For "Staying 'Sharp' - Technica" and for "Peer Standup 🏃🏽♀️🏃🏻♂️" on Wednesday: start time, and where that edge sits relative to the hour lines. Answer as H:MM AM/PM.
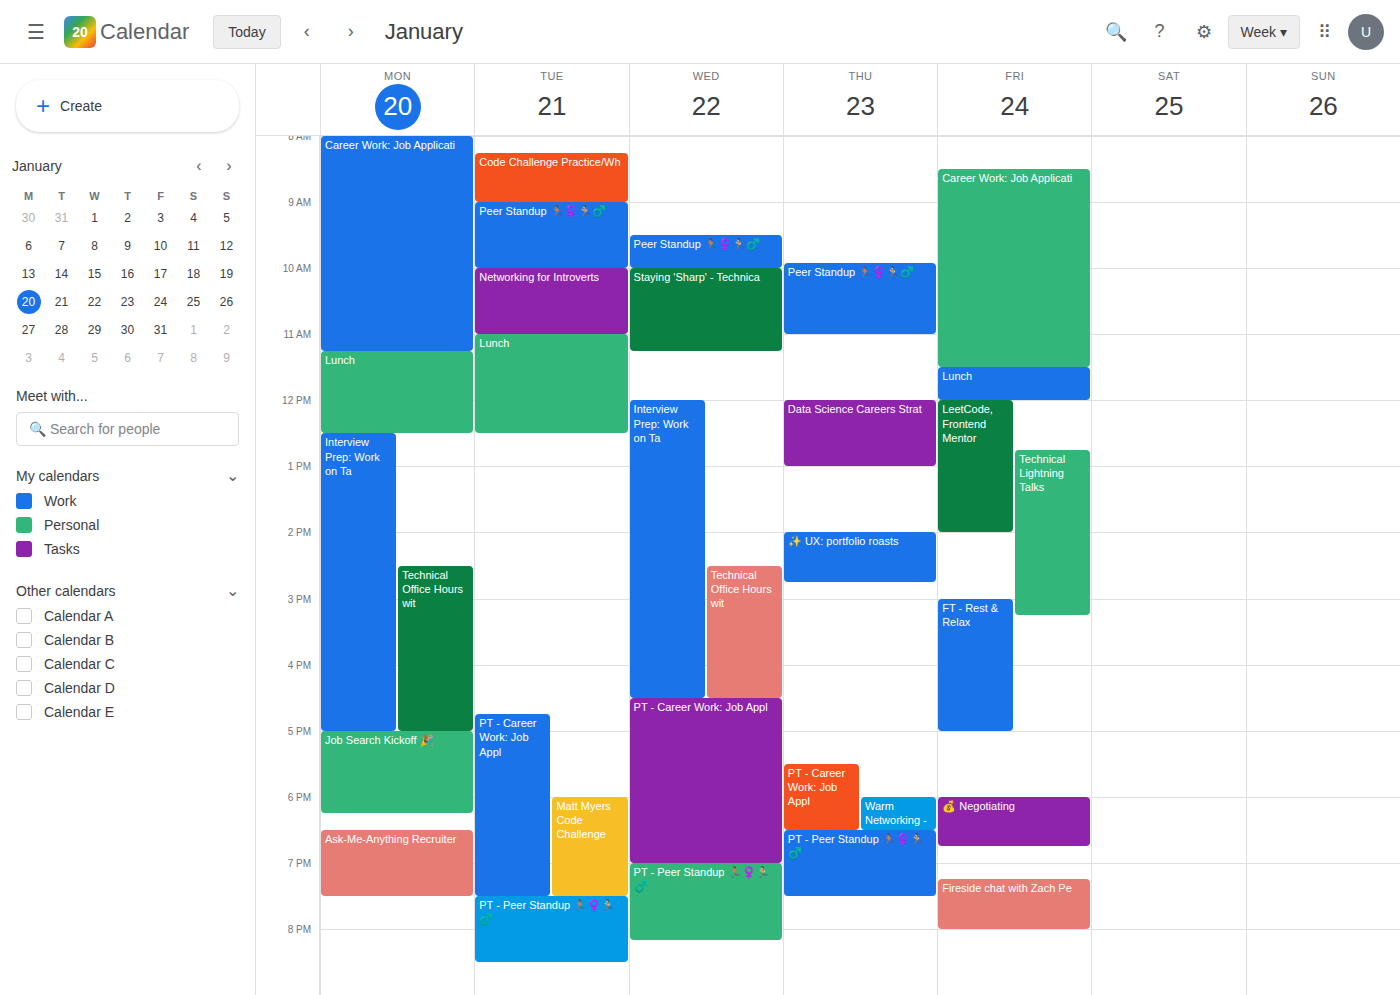
"Staying 'Sharp' - Technica": 10:00 AM, exactly on the 10 AM line. "Peer Standup 🏃🏽♀️🏃🏻♂️": 9:30 AM, halfway between the 9 AM and 10 AM lines.